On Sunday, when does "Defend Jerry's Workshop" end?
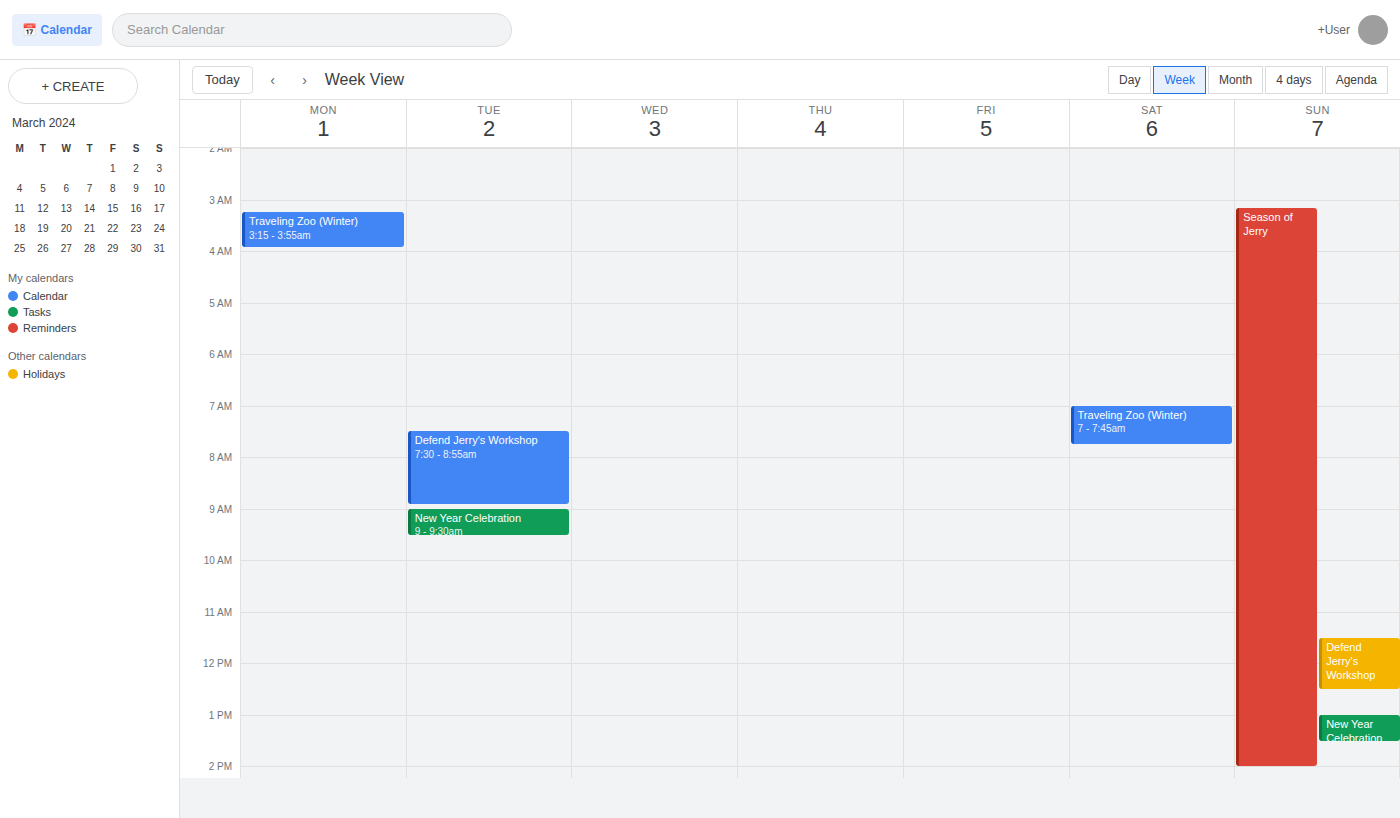
12:30 PM